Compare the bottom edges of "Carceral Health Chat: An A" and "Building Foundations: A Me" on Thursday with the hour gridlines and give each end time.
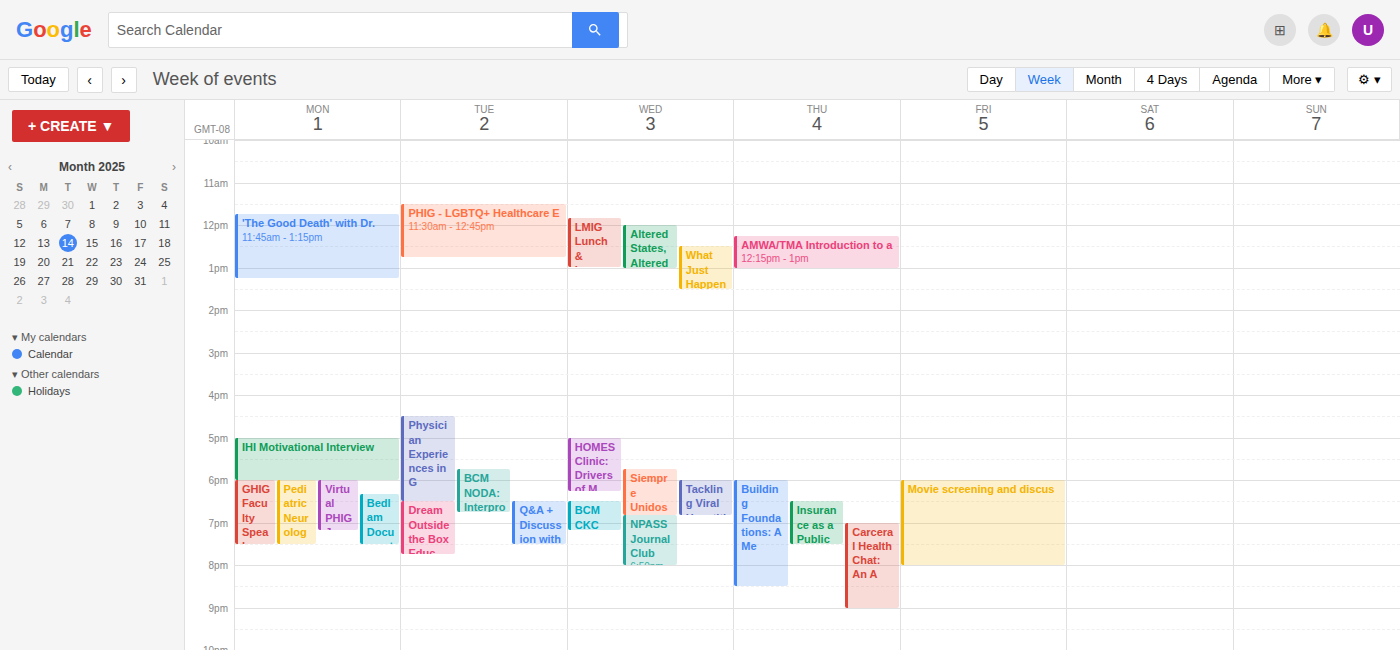
"Carceral Health Chat: An A": 9:00 PM, exactly on the 9 PM line. "Building Foundations: A Me": 8:30 PM, halfway between the 8 PM and 9 PM lines.